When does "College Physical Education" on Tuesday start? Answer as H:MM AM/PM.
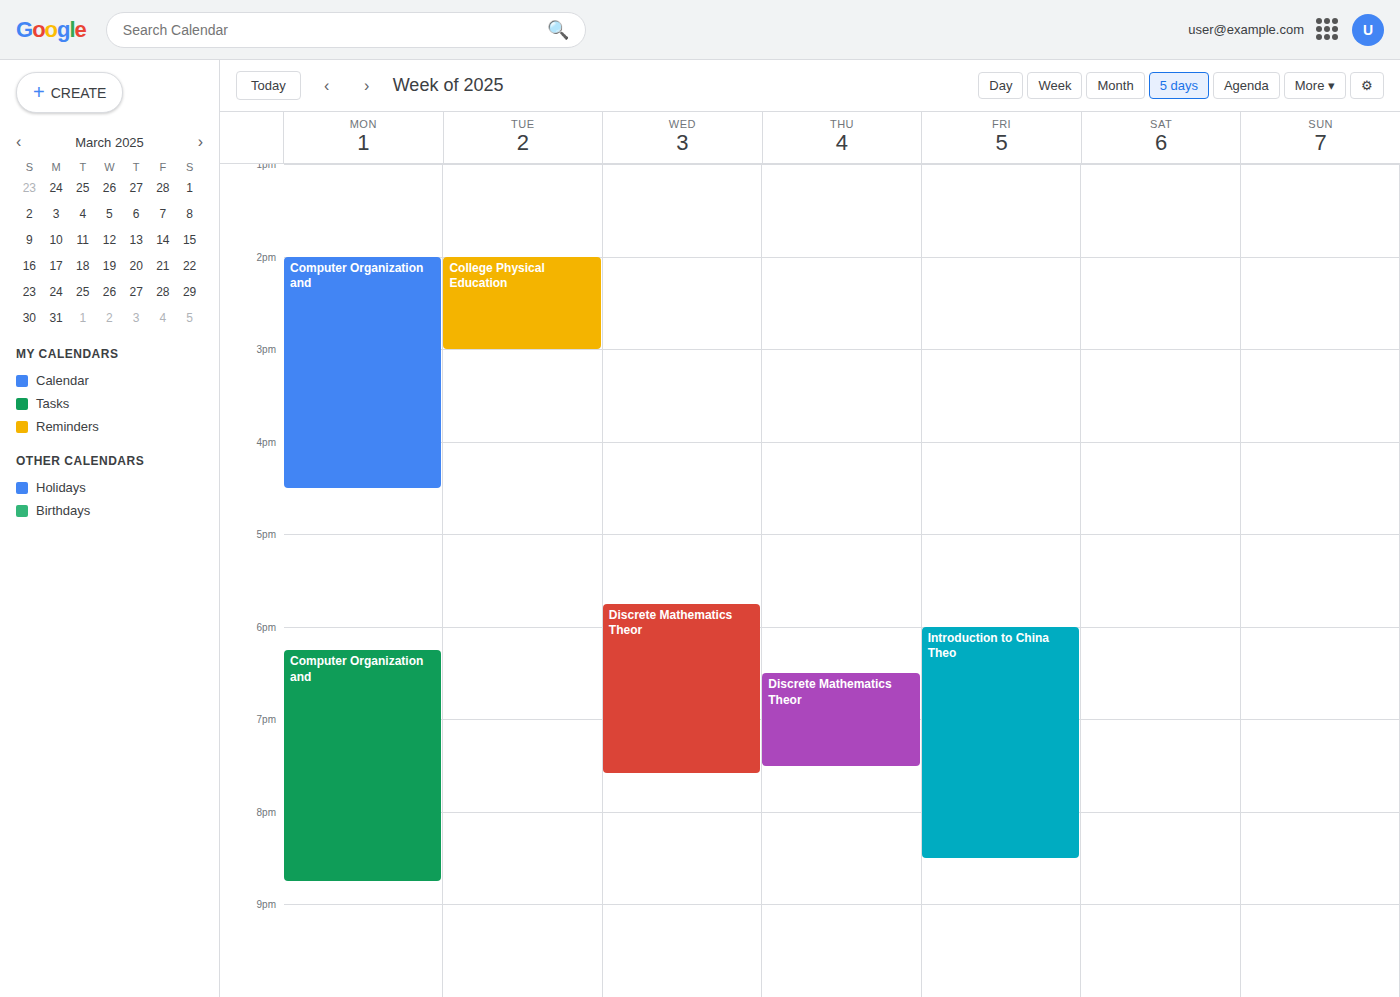
2:00 PM